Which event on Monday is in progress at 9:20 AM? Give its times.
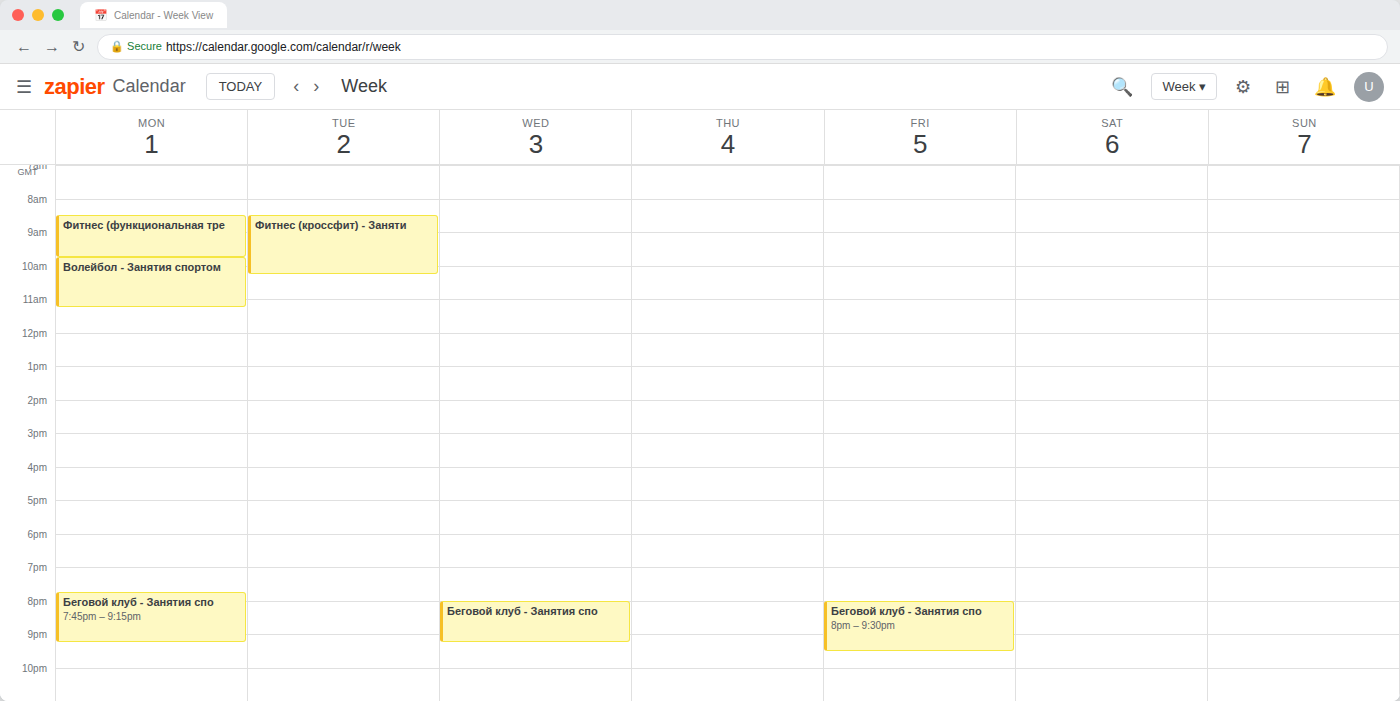
"Фитнес (функциональная тре", 8:30 AM to 9:45 AM